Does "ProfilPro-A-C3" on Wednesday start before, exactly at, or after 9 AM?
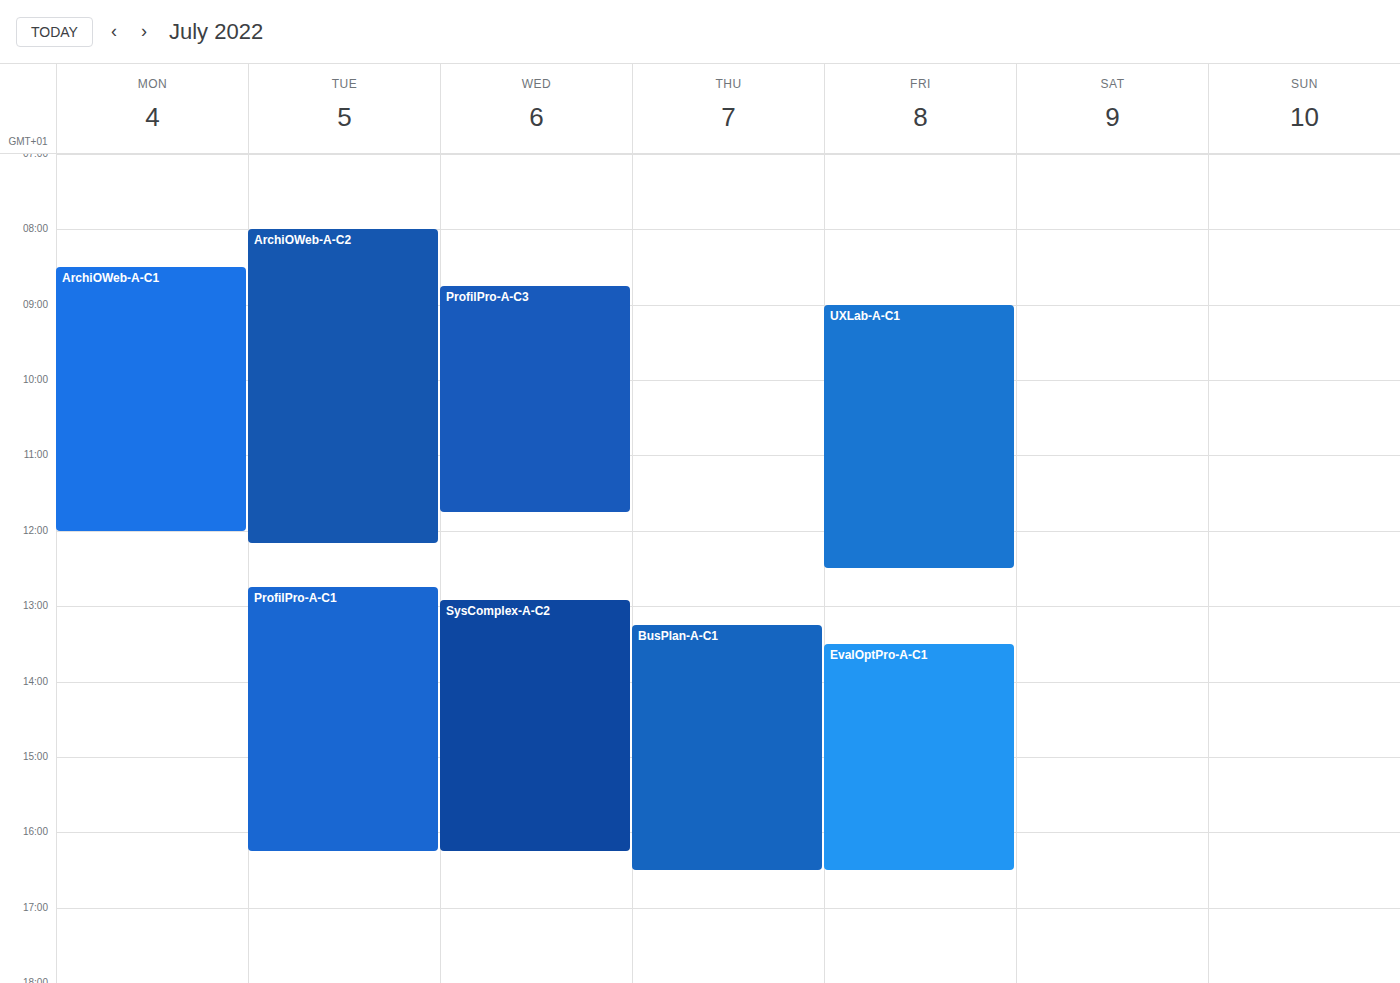
8:45 AM -- before 9 AM, 15 minutes above the 9 AM line.